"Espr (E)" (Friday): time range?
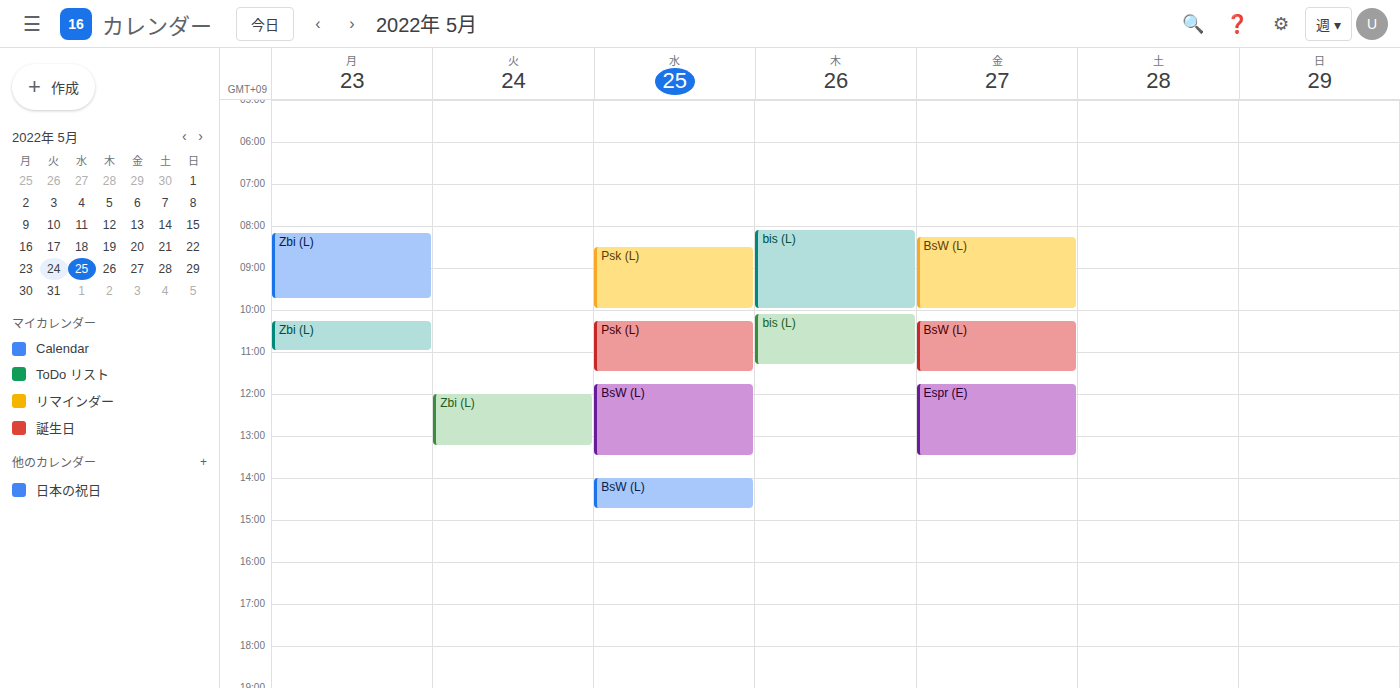
11:45 AM to 1:30 PM